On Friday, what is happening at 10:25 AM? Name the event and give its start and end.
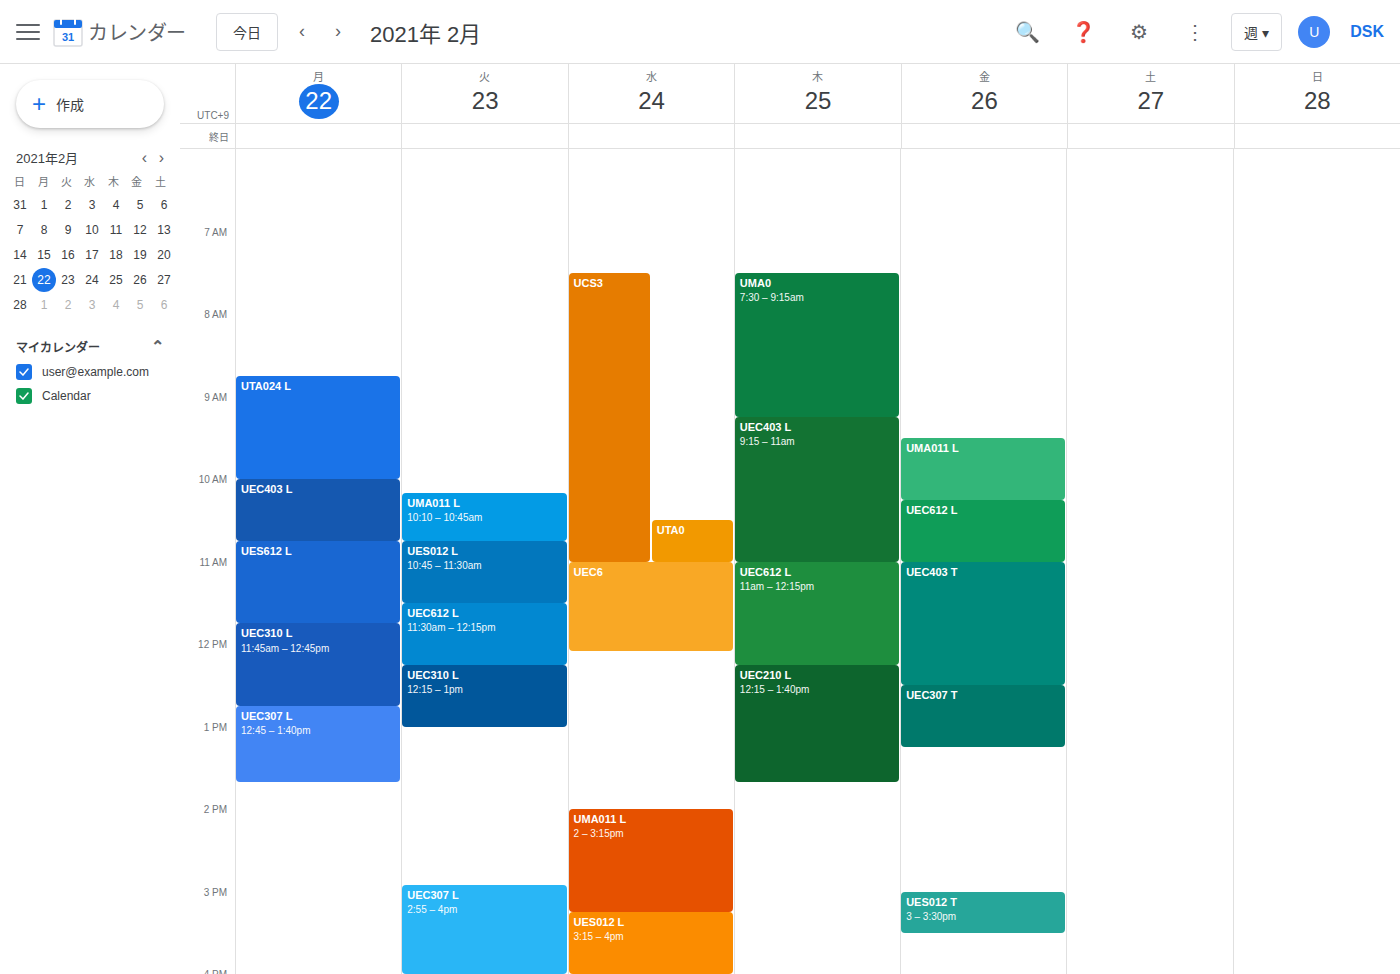
"UEC612 L", 10:15 AM to 11:00 AM